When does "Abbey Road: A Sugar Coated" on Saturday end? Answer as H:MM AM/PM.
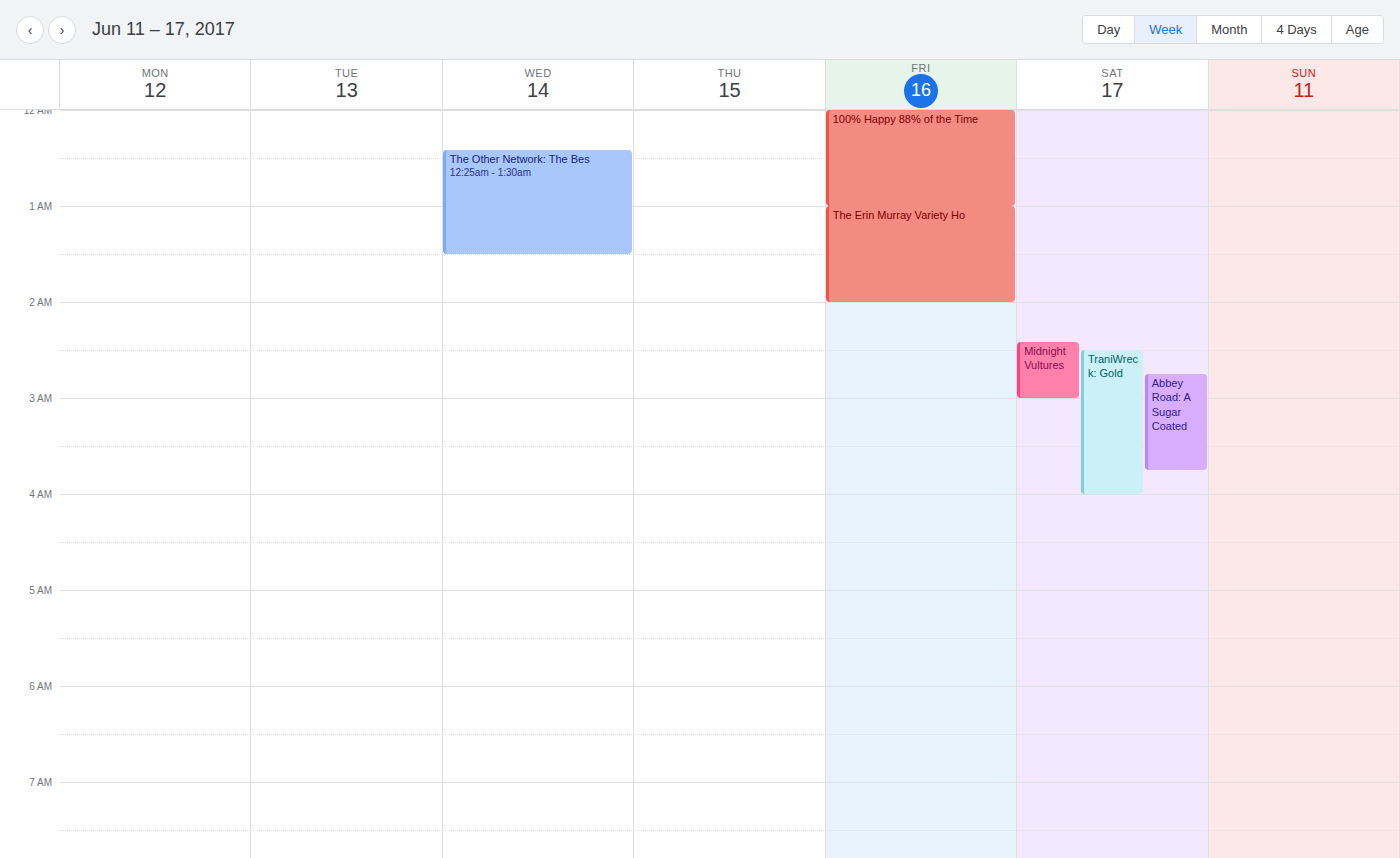
3:45 AM